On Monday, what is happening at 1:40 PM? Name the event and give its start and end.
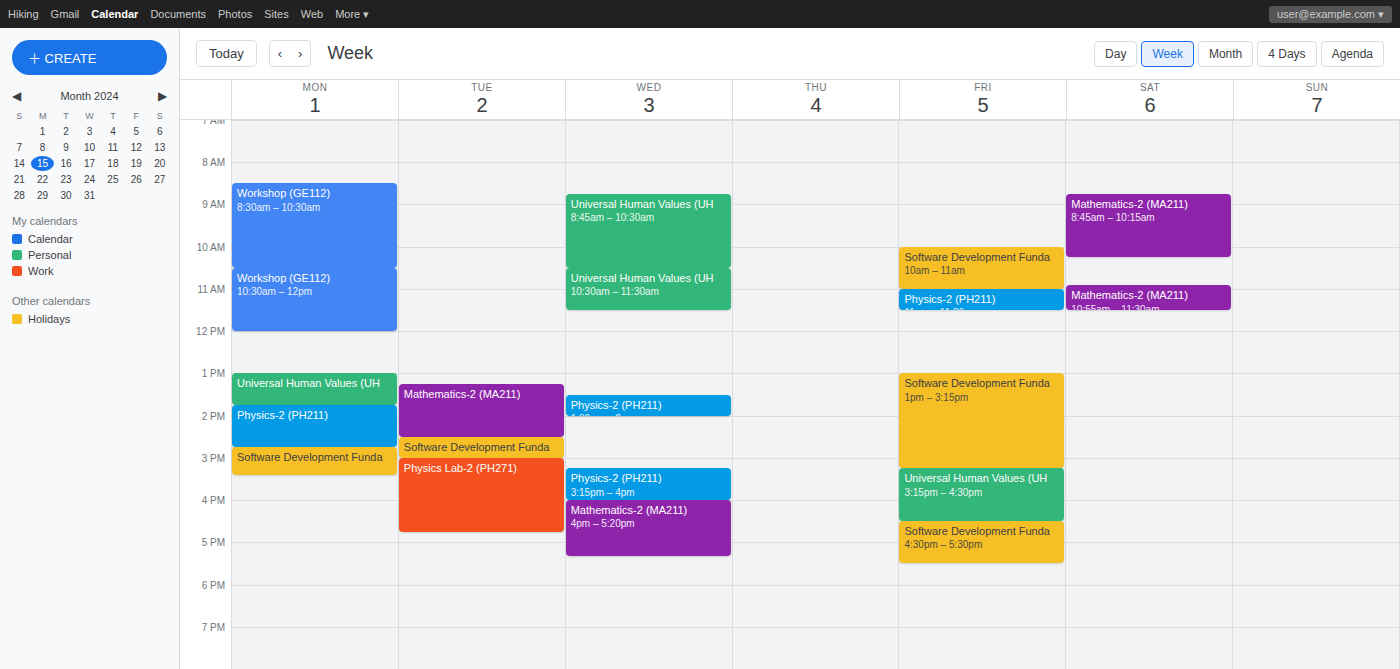
"Universal Human Values (UH", 1:00 PM to 1:45 PM